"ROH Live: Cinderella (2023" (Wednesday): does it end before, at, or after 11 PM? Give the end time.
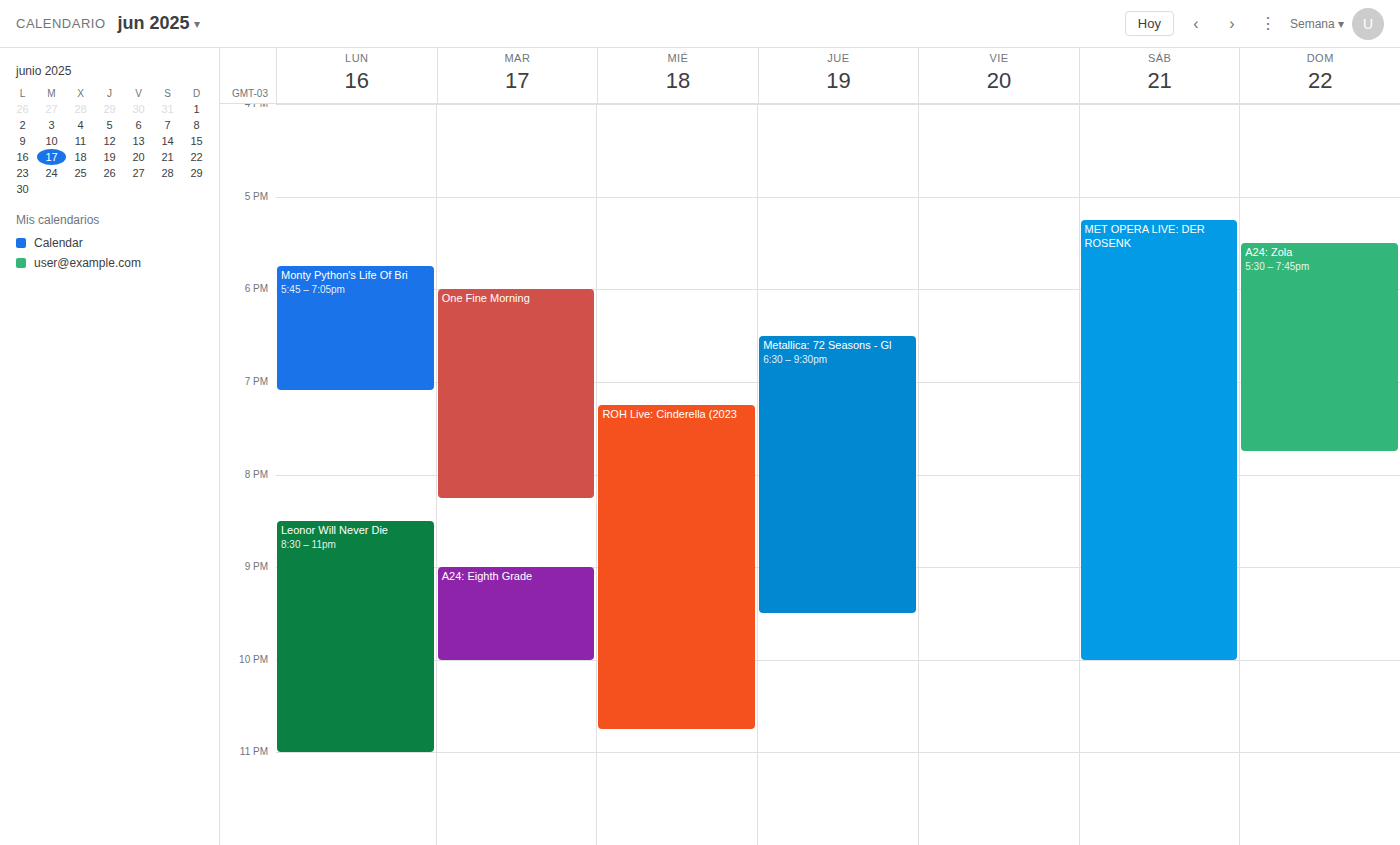
10:45 PM -- before 11 PM, 15 minutes above the 11 PM line.